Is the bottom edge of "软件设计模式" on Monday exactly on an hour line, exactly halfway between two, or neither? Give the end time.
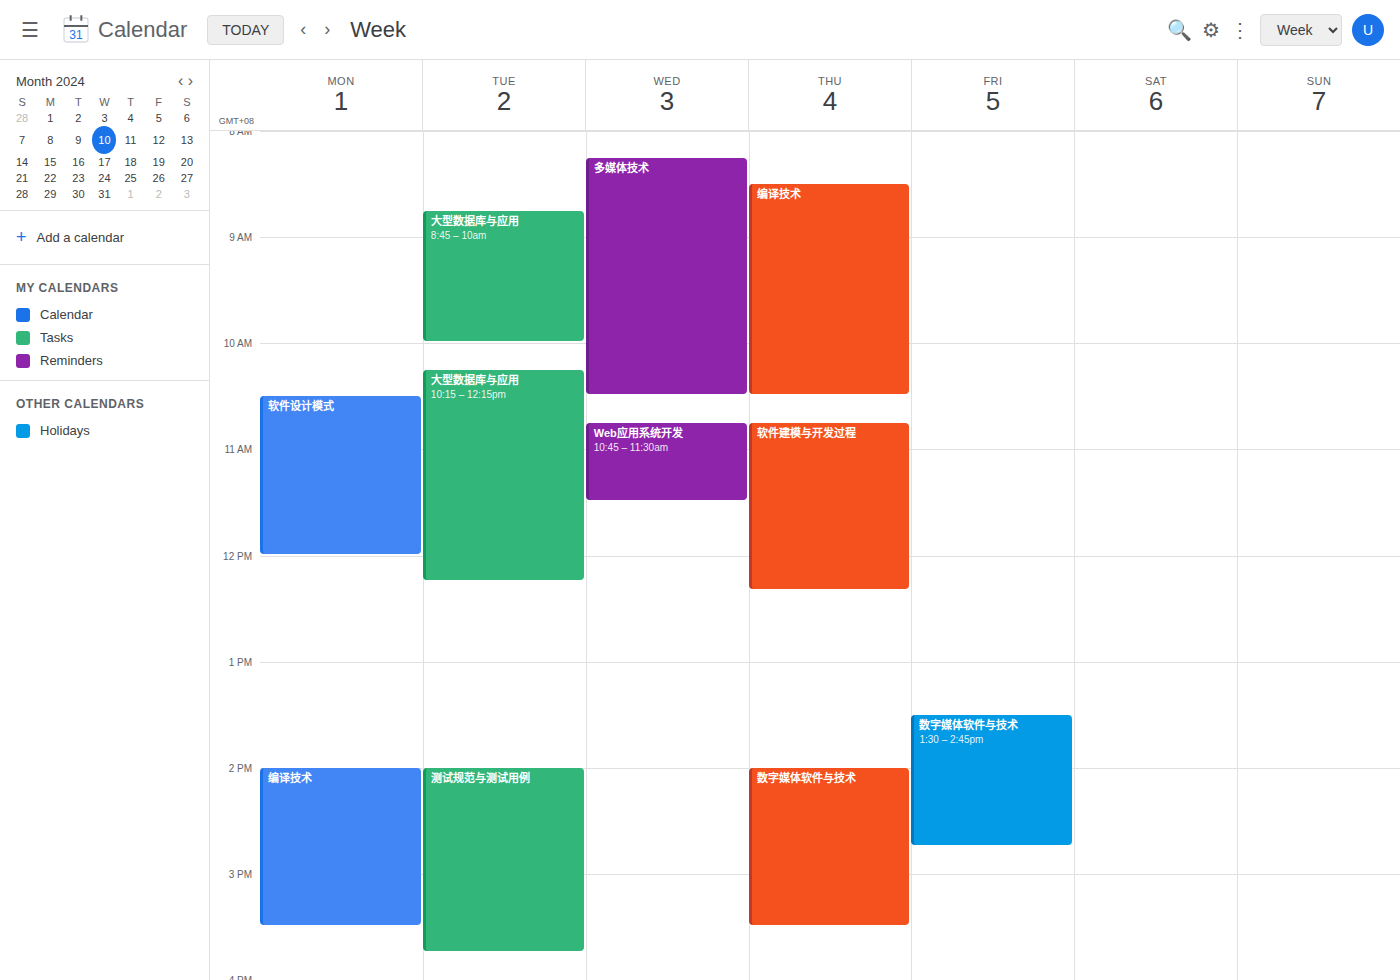
12:00 PM -- exactly on the 12 PM line.